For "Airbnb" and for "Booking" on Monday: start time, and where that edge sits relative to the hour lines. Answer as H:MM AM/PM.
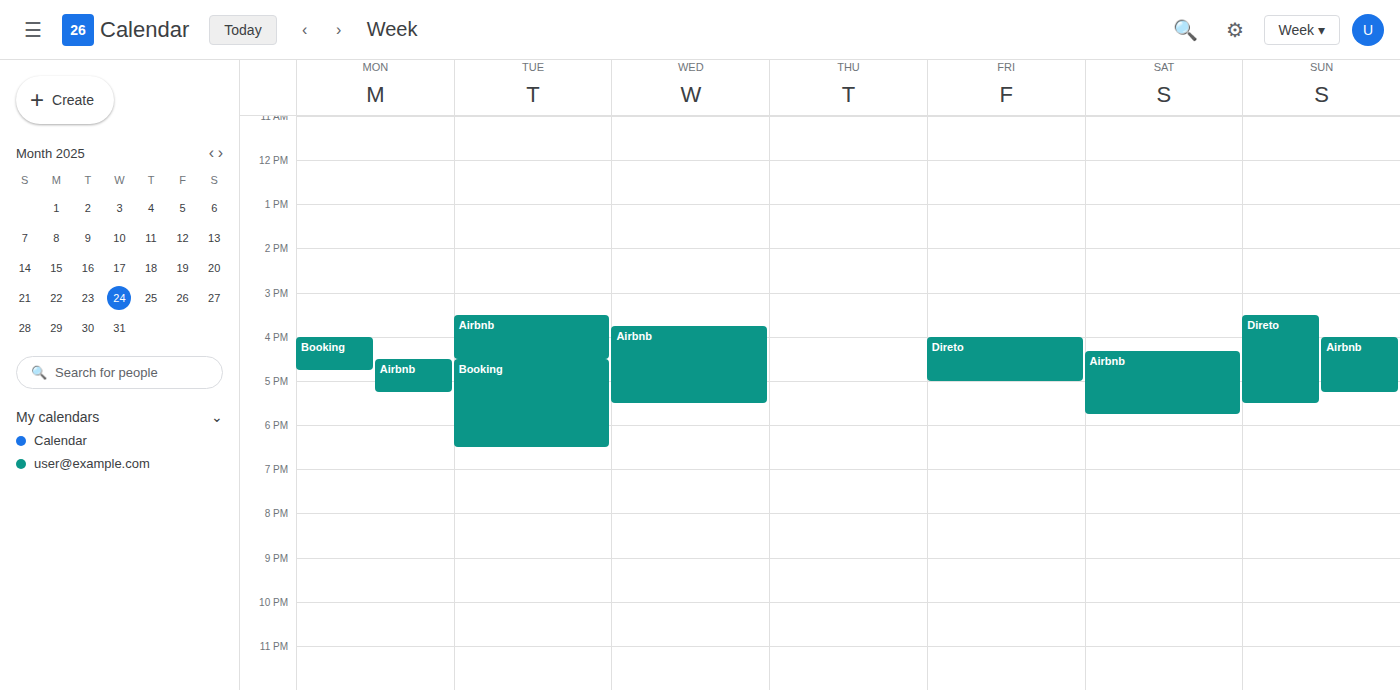
"Airbnb": 4:30 PM, halfway between the 4 PM and 5 PM lines. "Booking": 4:00 PM, exactly on the 4 PM line.